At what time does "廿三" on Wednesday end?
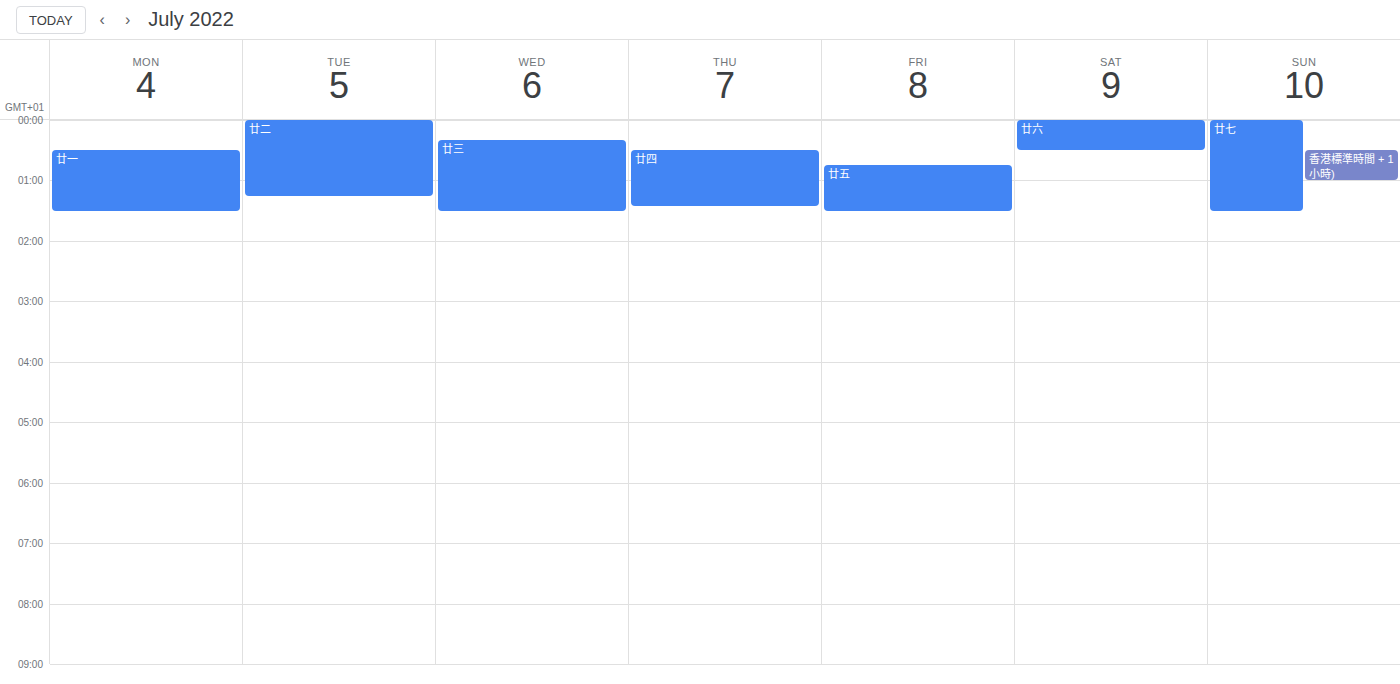
1:30 AM